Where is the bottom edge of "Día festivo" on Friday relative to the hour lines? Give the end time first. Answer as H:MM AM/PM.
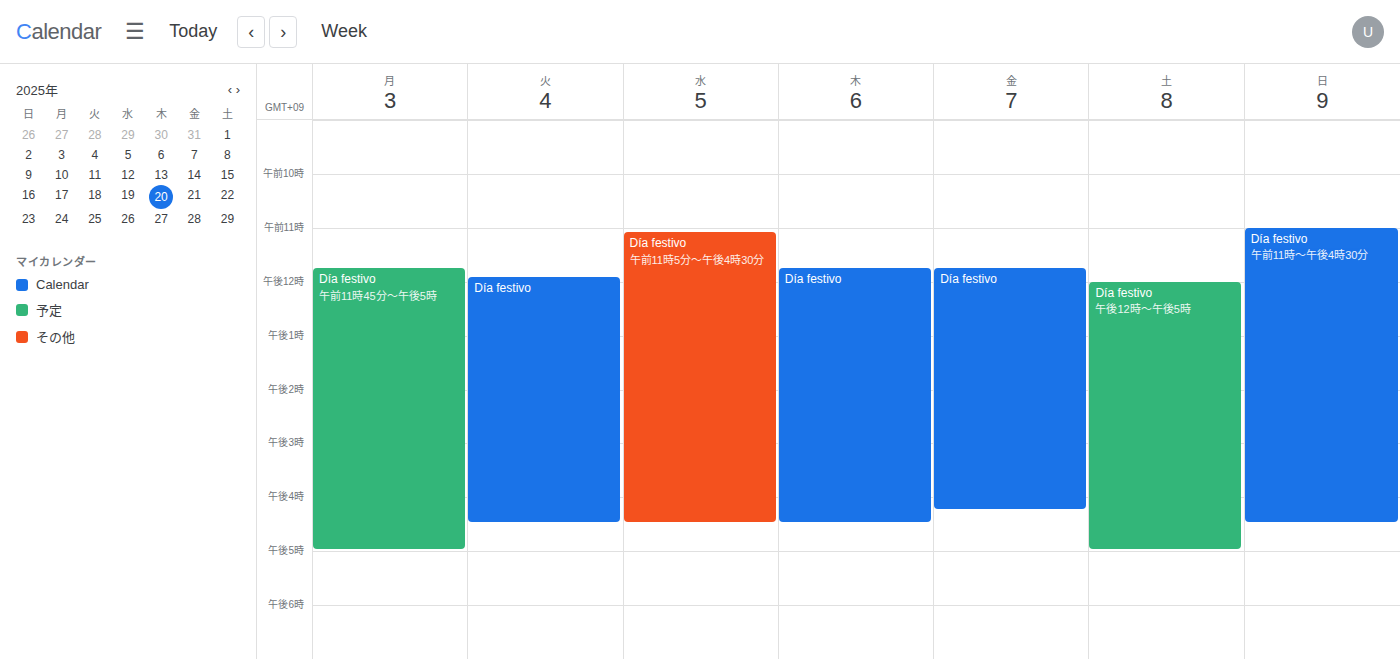
4:15 PM -- neither: a quarter of the way from the 4 PM line to the 5 PM line.